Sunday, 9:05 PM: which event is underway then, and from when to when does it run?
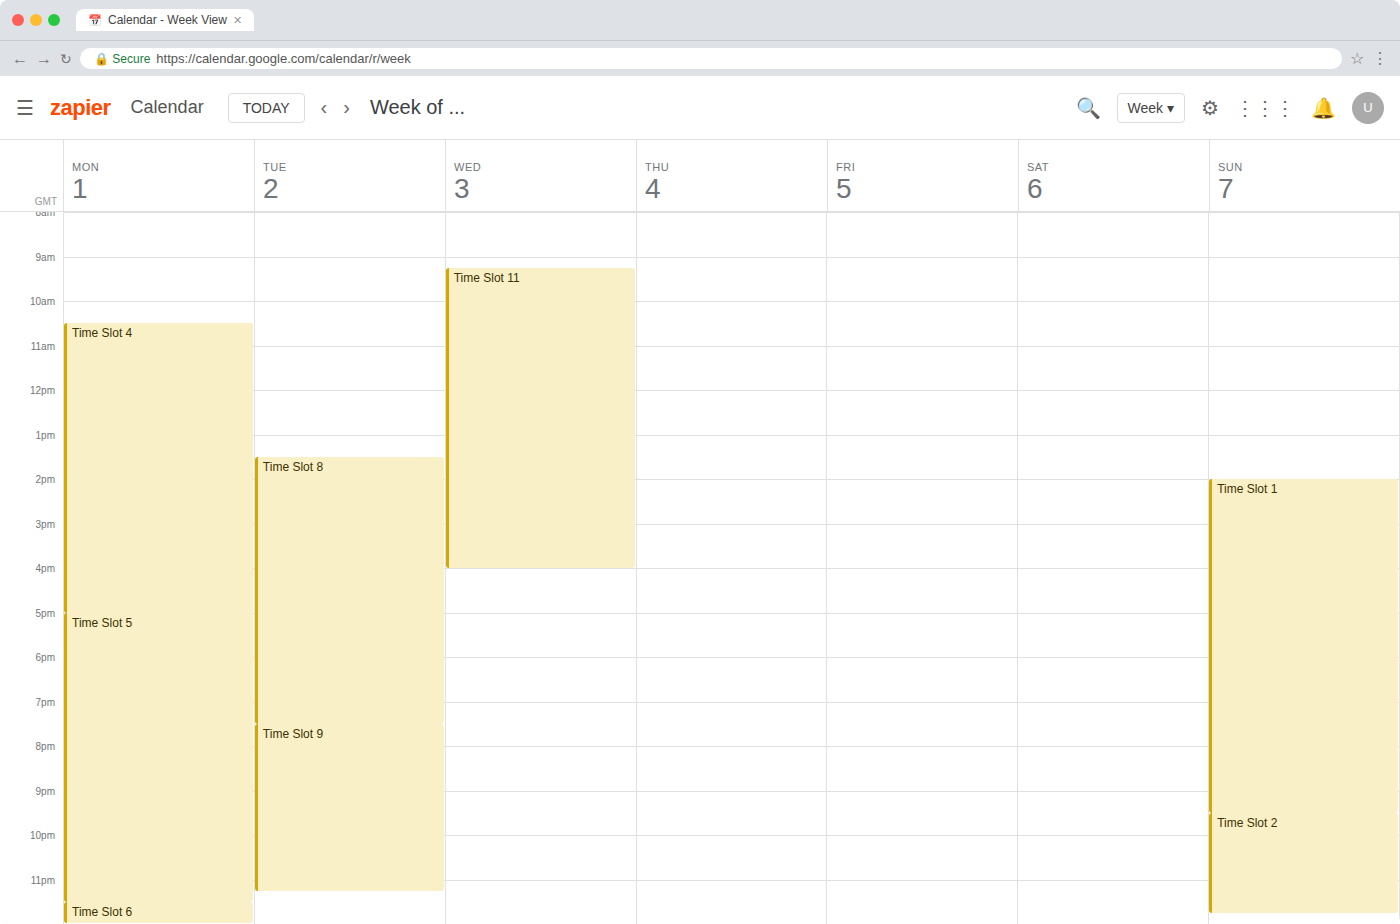
"Time Slot 1", 2:00 PM to 9:30 PM